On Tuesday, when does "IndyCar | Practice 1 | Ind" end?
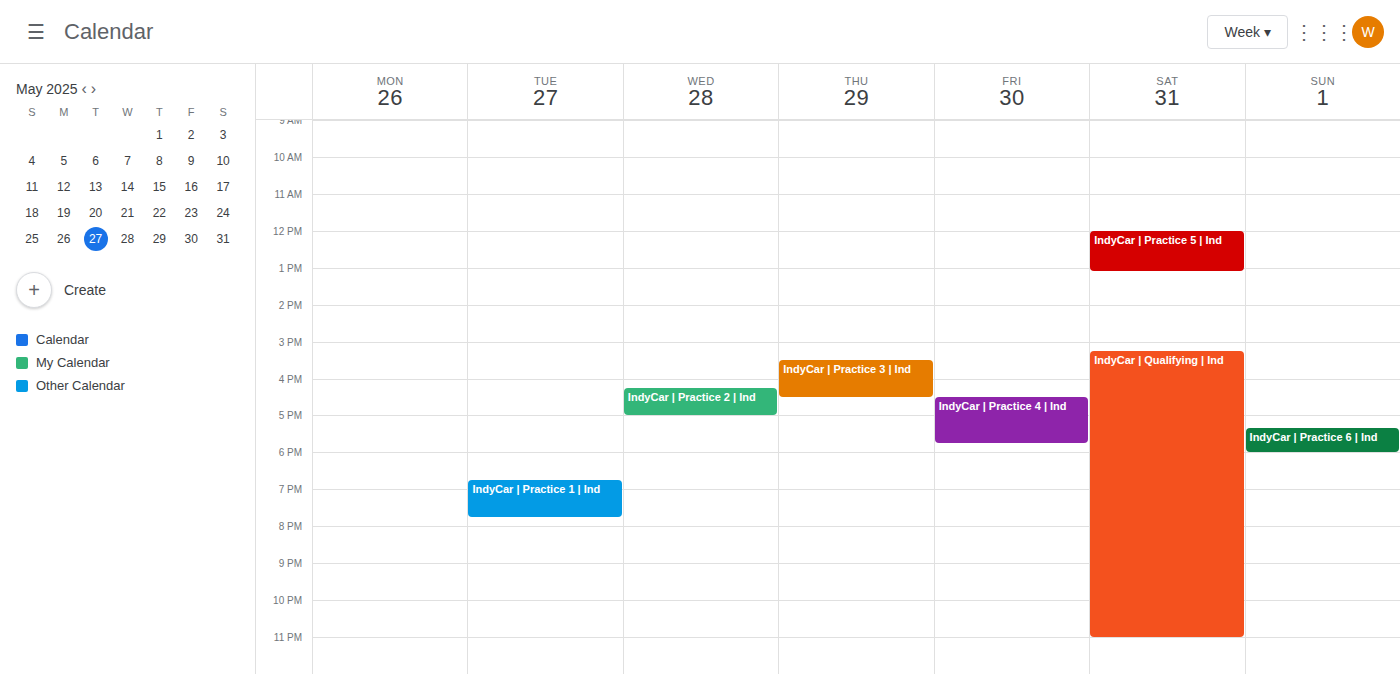
7:45 PM